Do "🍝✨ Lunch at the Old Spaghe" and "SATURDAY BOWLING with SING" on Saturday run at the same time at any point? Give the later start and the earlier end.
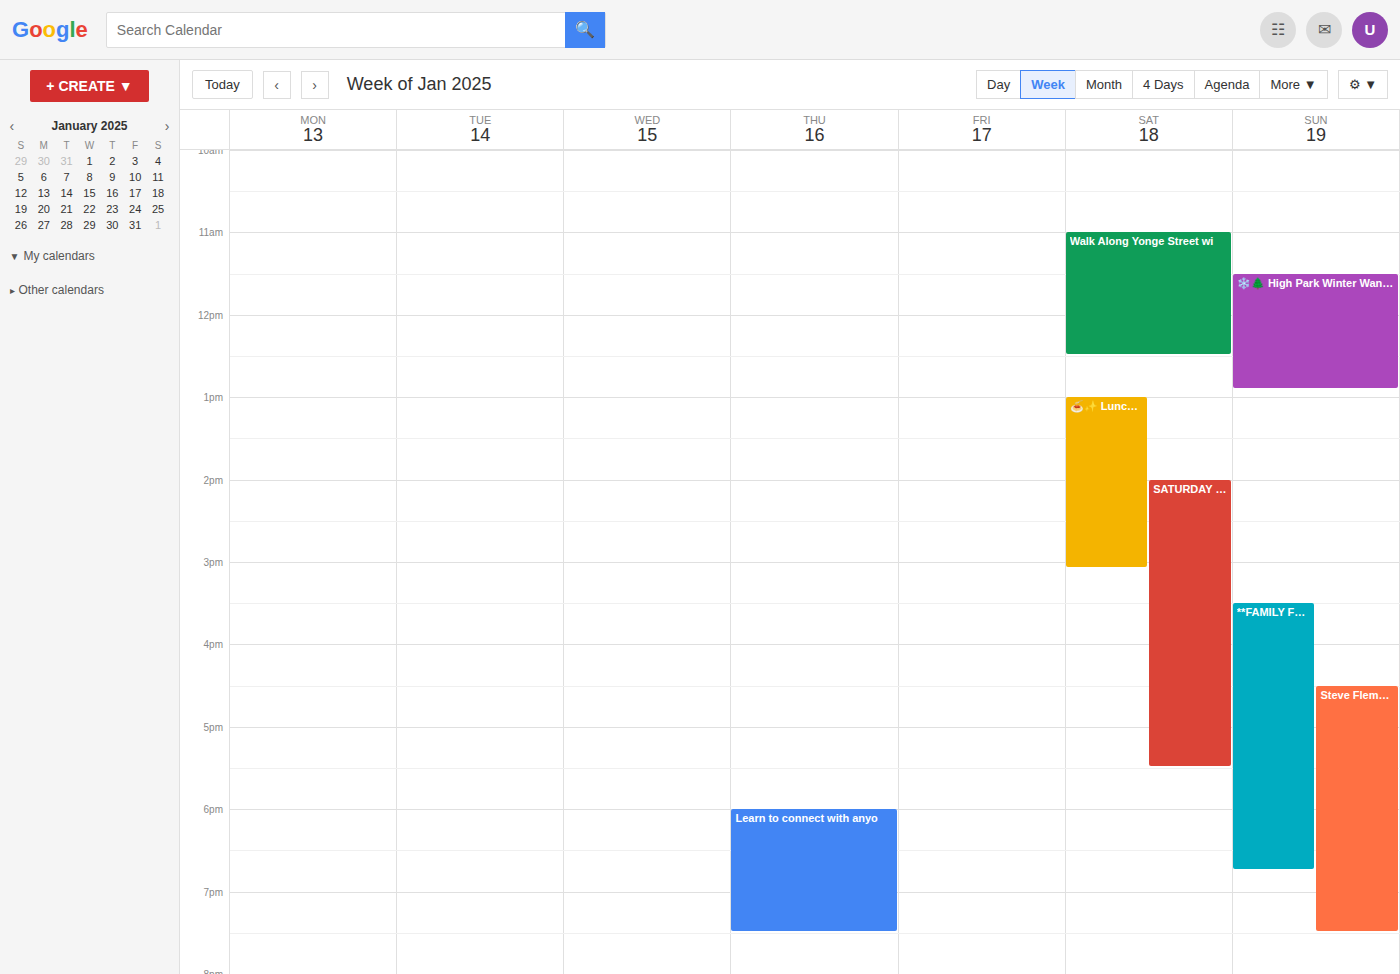
"SATURDAY BOWLING with SING" starts at 2:00 PM, before "🍝✨ Lunch at the Old Spaghe" ends at 3:05 PM -- they overlap.